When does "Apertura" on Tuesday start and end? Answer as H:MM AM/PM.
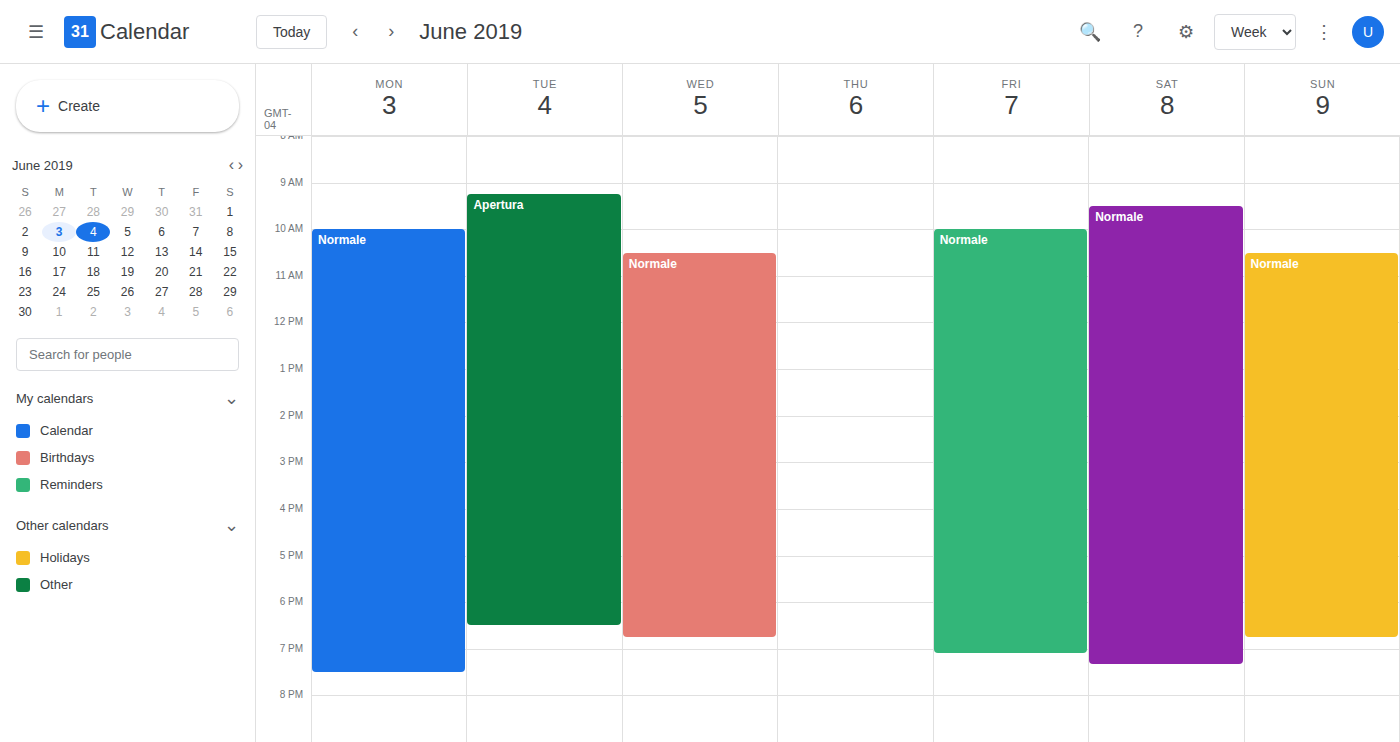
9:15 AM to 6:30 PM